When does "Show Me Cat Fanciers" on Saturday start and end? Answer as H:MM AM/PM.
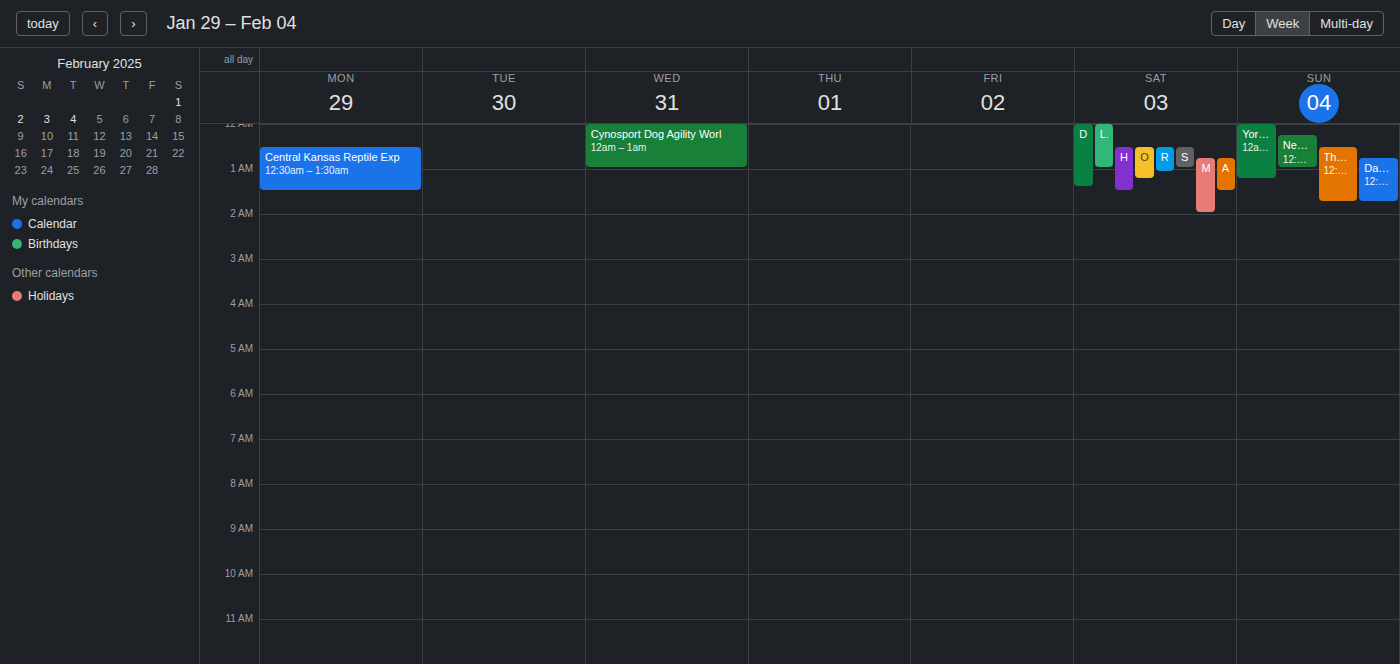
12:30 AM to 1:00 AM